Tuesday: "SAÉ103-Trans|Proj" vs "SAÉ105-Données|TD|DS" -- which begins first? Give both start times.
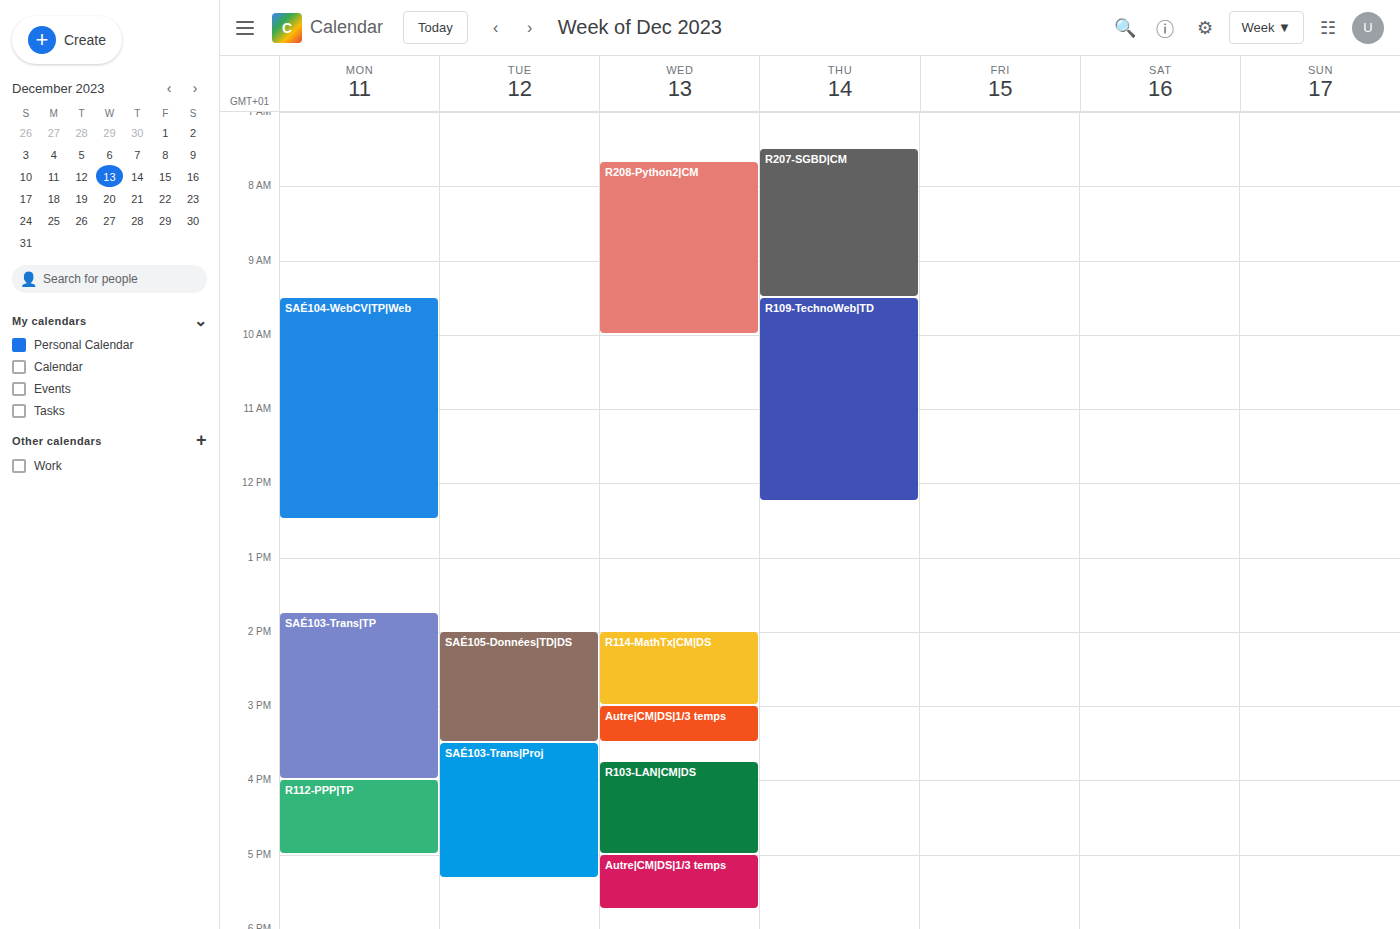
"SAÉ105-Données|TD|DS" 2:00 PM; "SAÉ103-Trans|Proj" 3:30 PM.